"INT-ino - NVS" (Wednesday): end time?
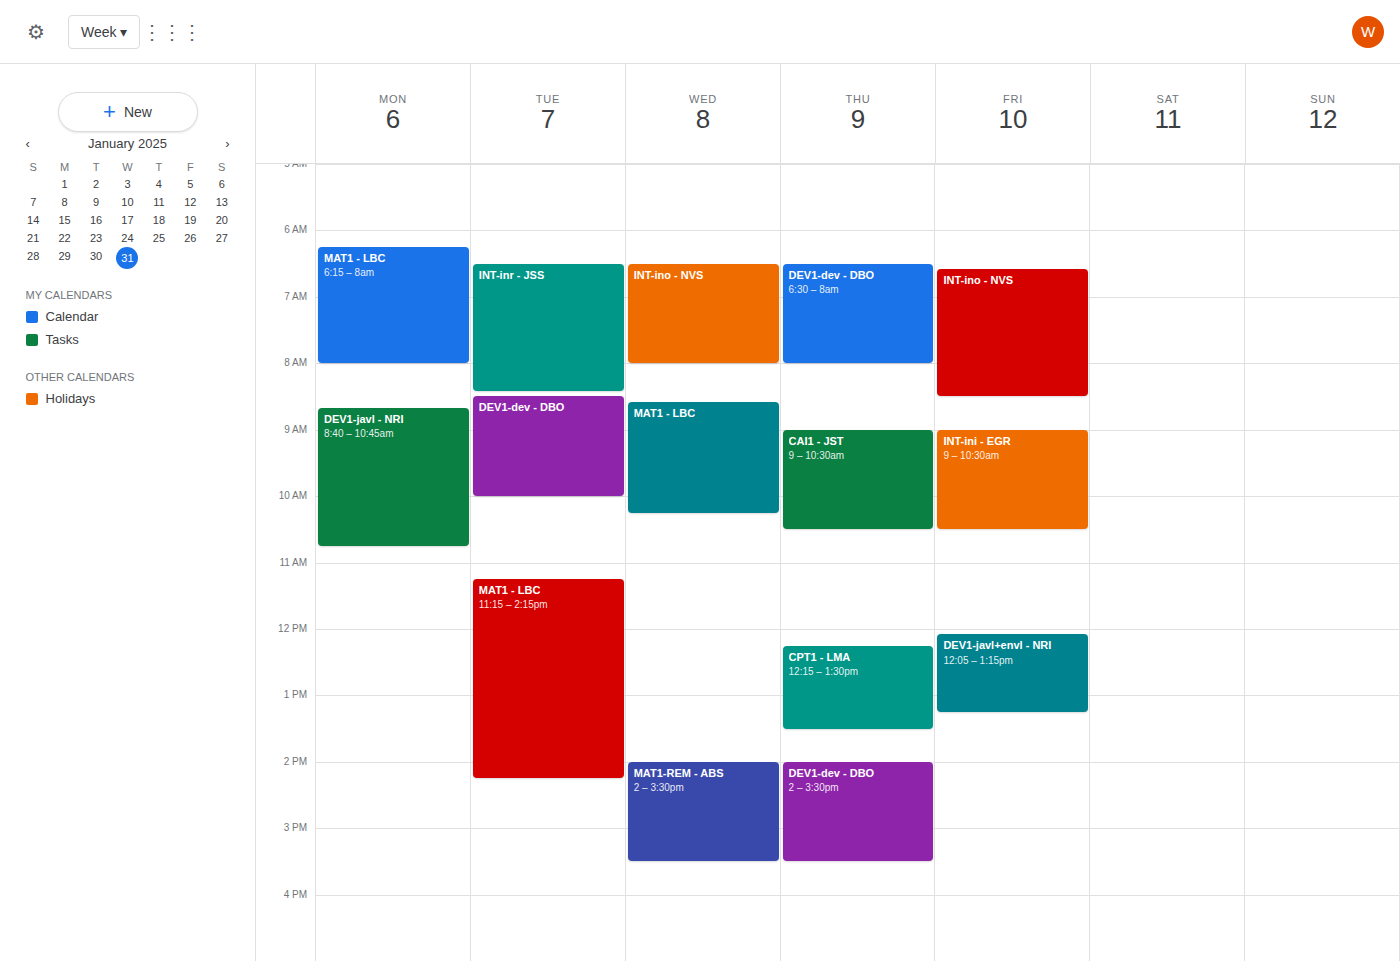
8:00 AM